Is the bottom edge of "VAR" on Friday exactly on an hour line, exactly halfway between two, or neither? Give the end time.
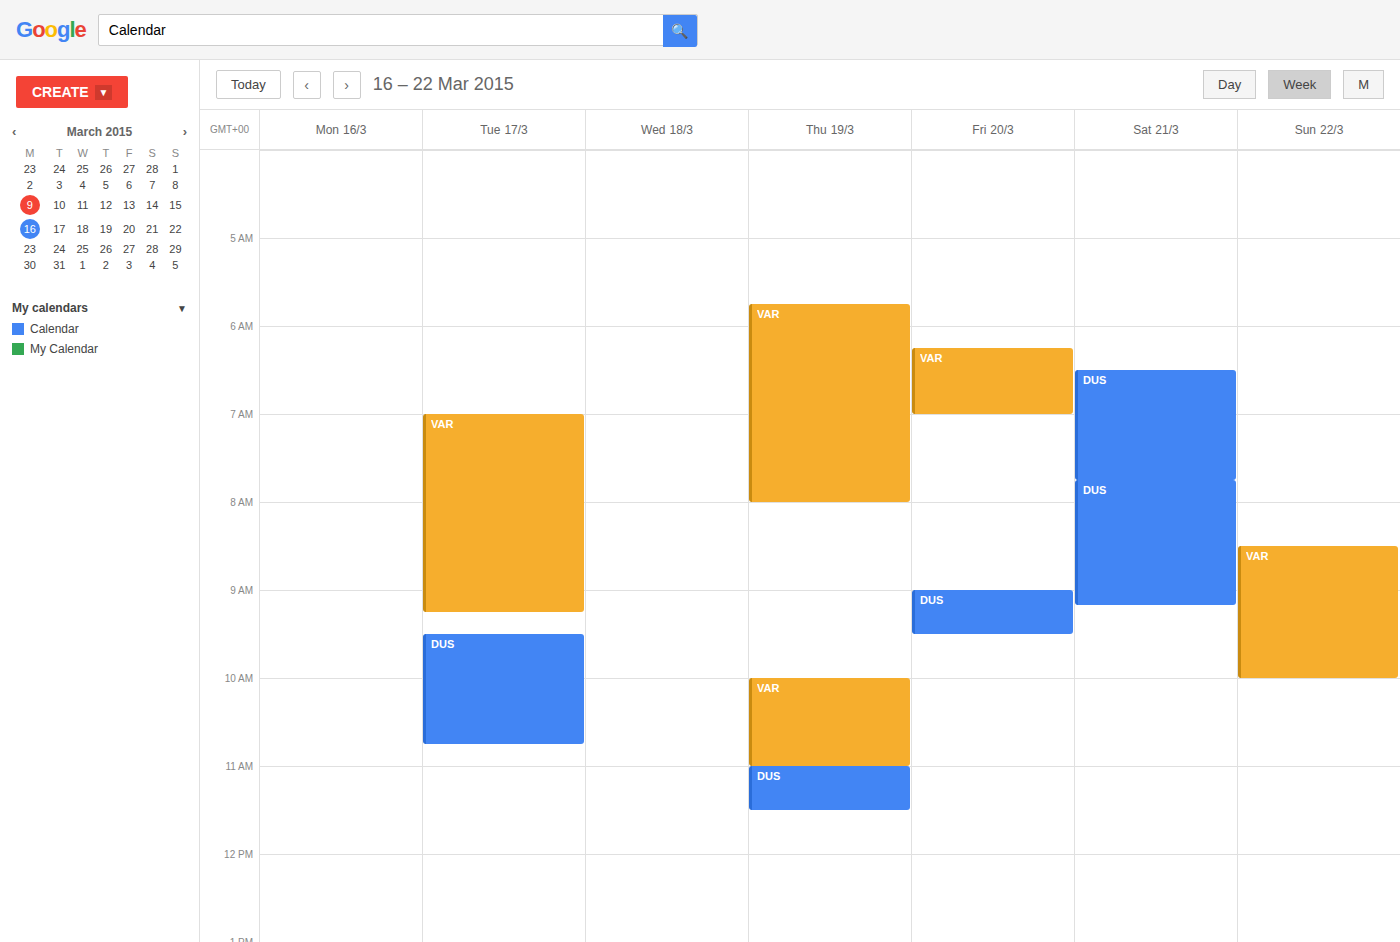
7:00 AM -- exactly on the 7 AM line.